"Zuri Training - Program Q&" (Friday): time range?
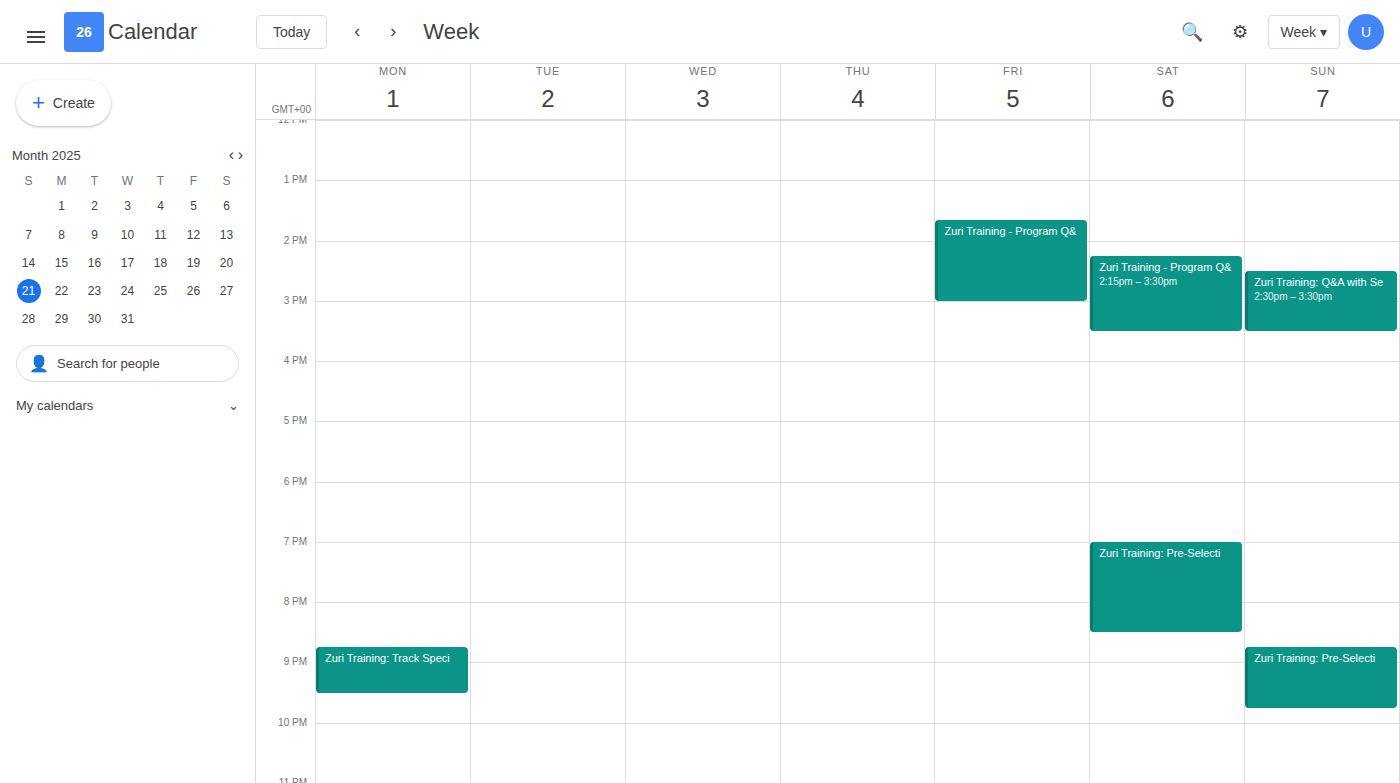
1:40 PM to 3:00 PM